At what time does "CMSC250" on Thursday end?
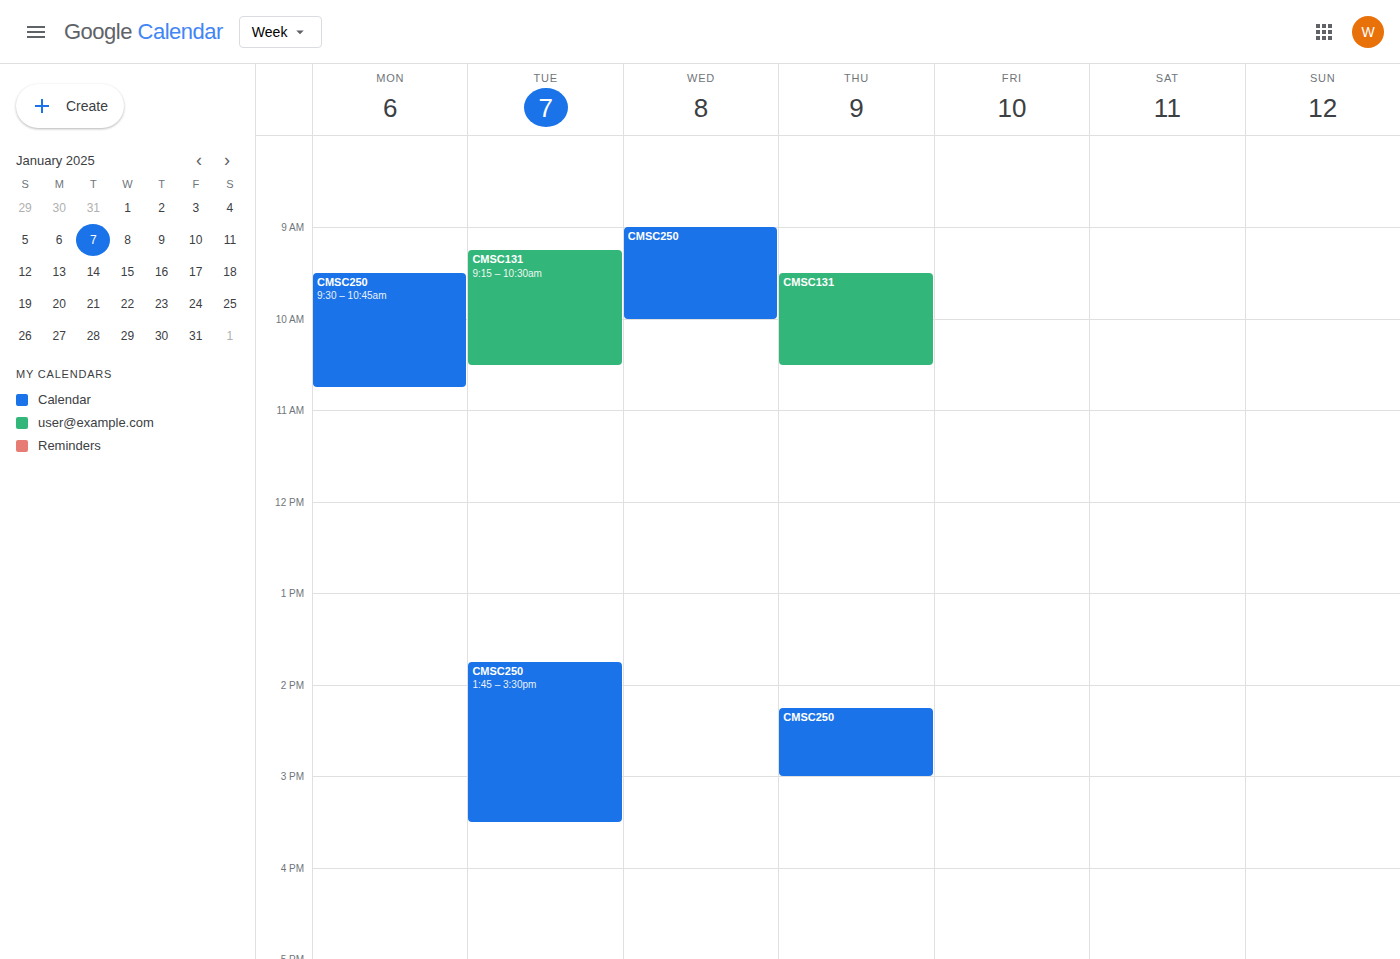
3:00 PM